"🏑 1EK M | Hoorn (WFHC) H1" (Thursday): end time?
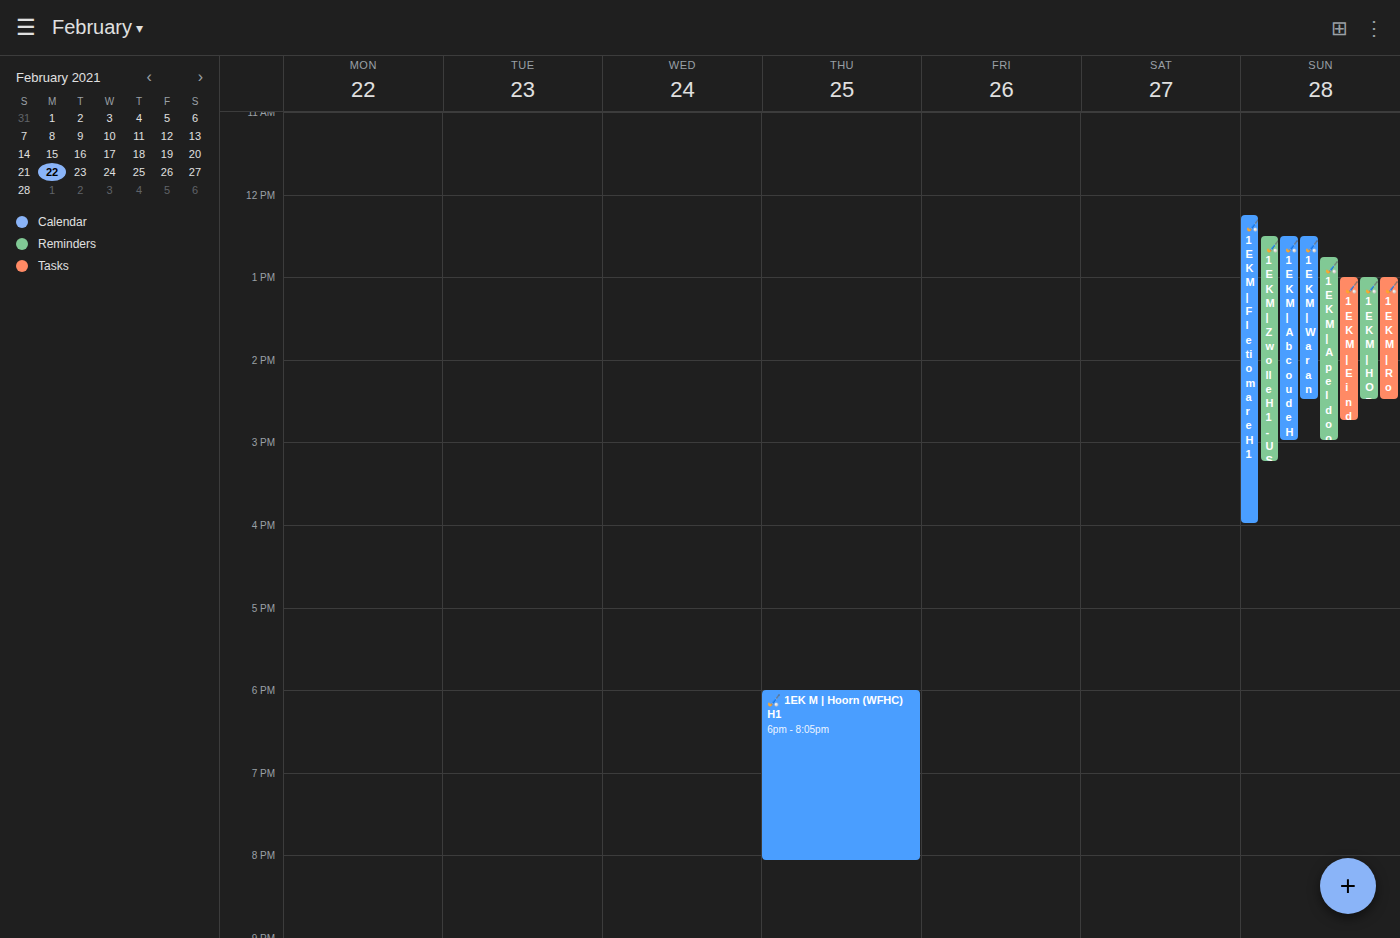
8:05 PM